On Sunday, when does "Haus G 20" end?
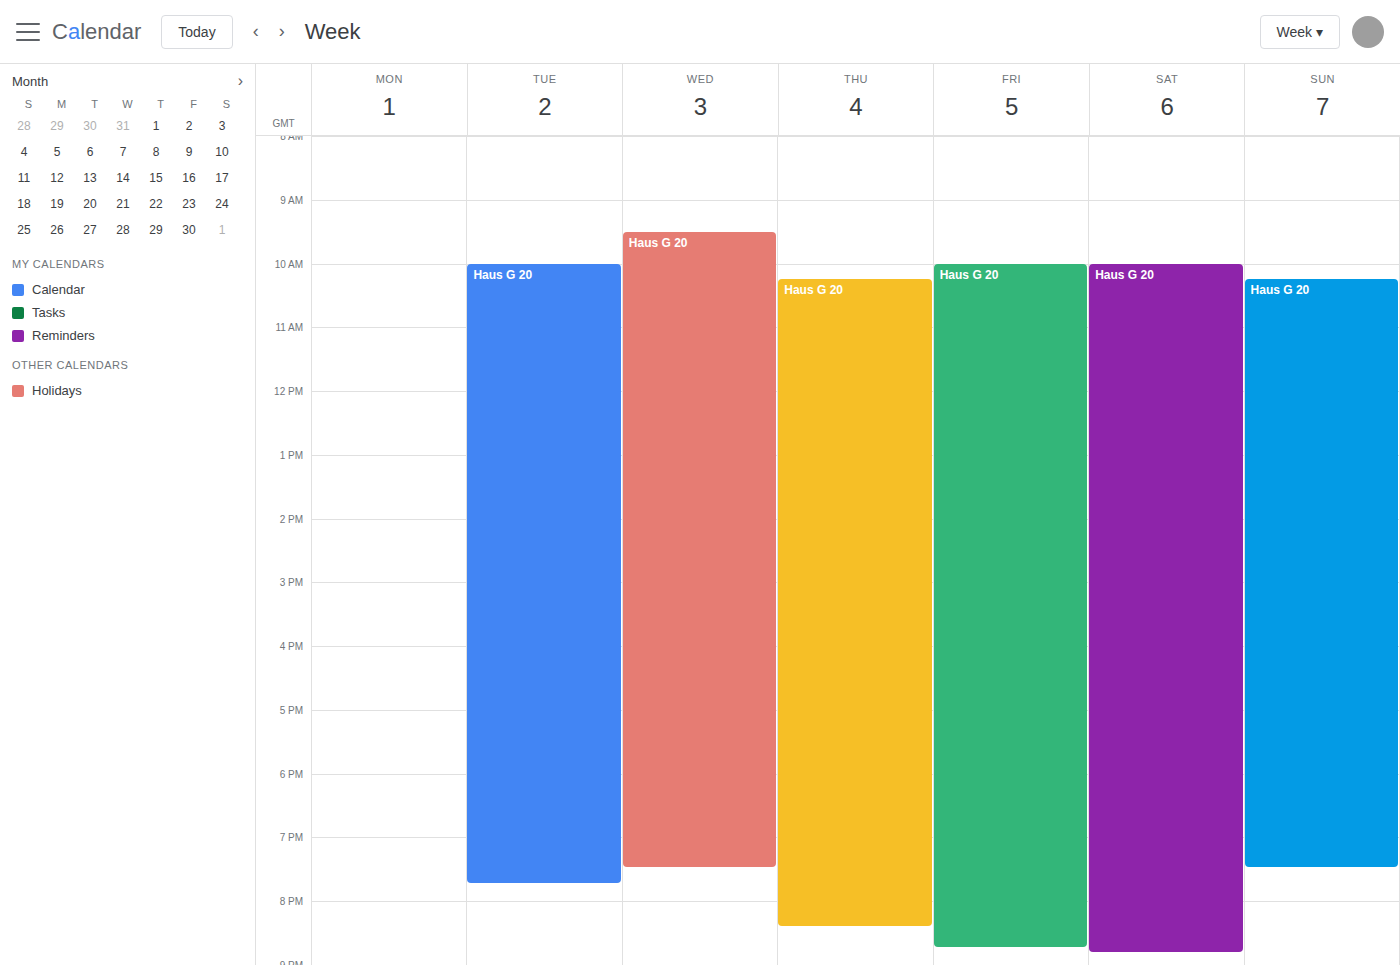
7:30 PM